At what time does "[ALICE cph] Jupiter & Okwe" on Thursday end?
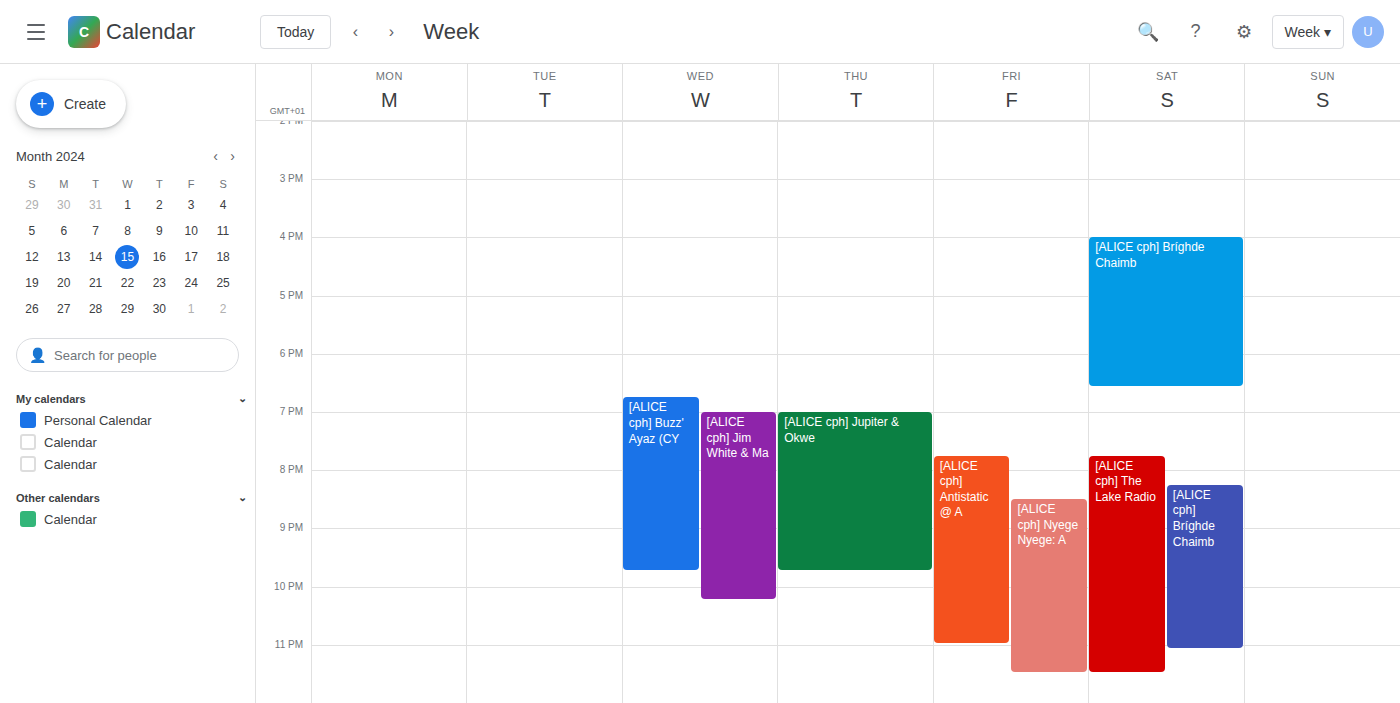
21:45